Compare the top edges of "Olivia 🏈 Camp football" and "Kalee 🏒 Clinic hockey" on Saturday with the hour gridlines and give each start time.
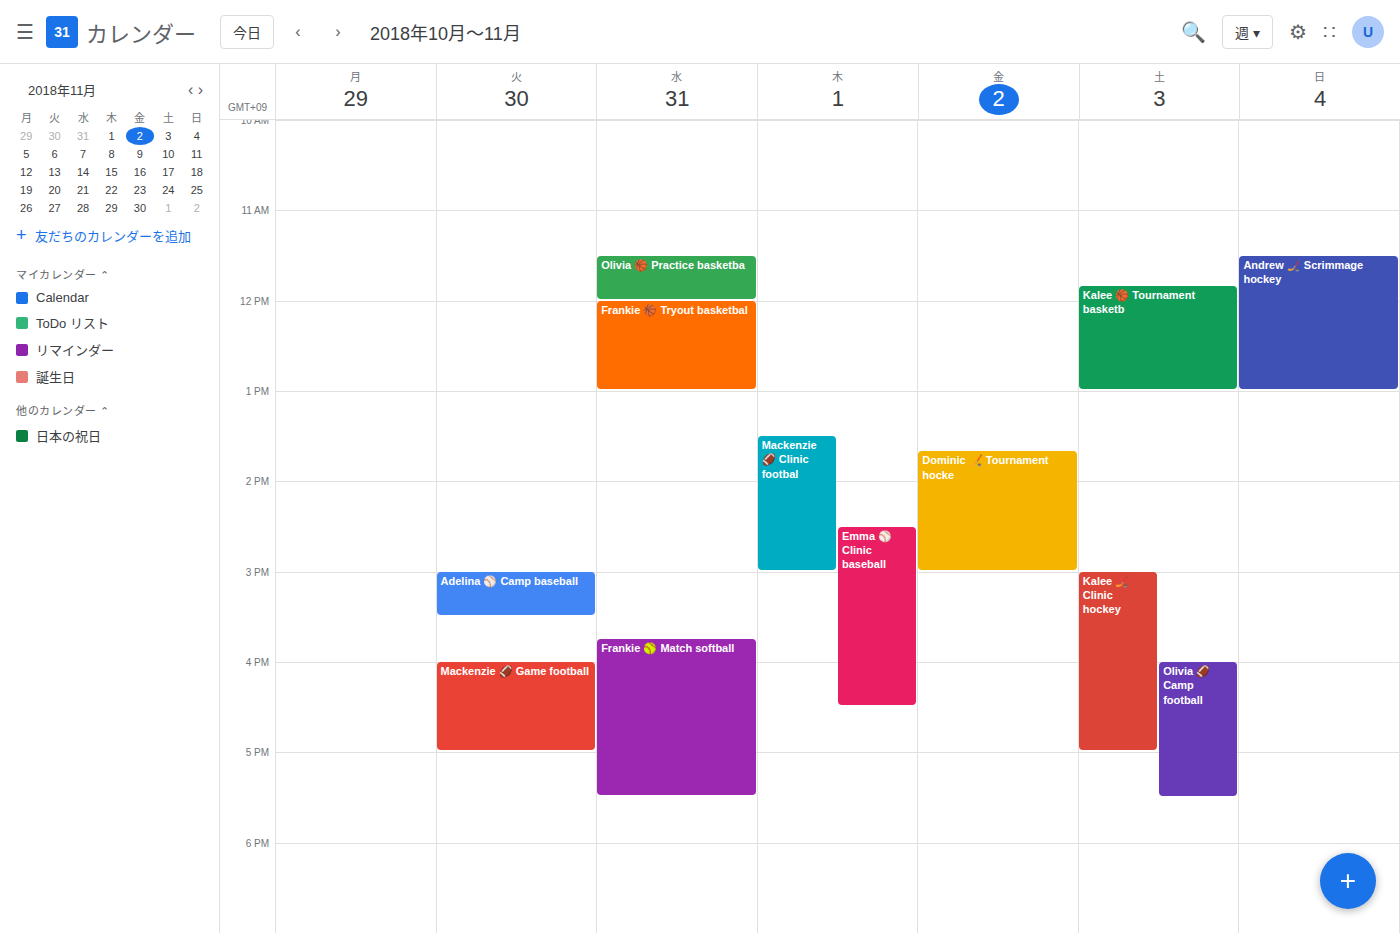
"Olivia 🏈 Camp football": 4:00 PM, exactly on the 4 PM line. "Kalee 🏒 Clinic hockey": 3:00 PM, exactly on the 3 PM line.